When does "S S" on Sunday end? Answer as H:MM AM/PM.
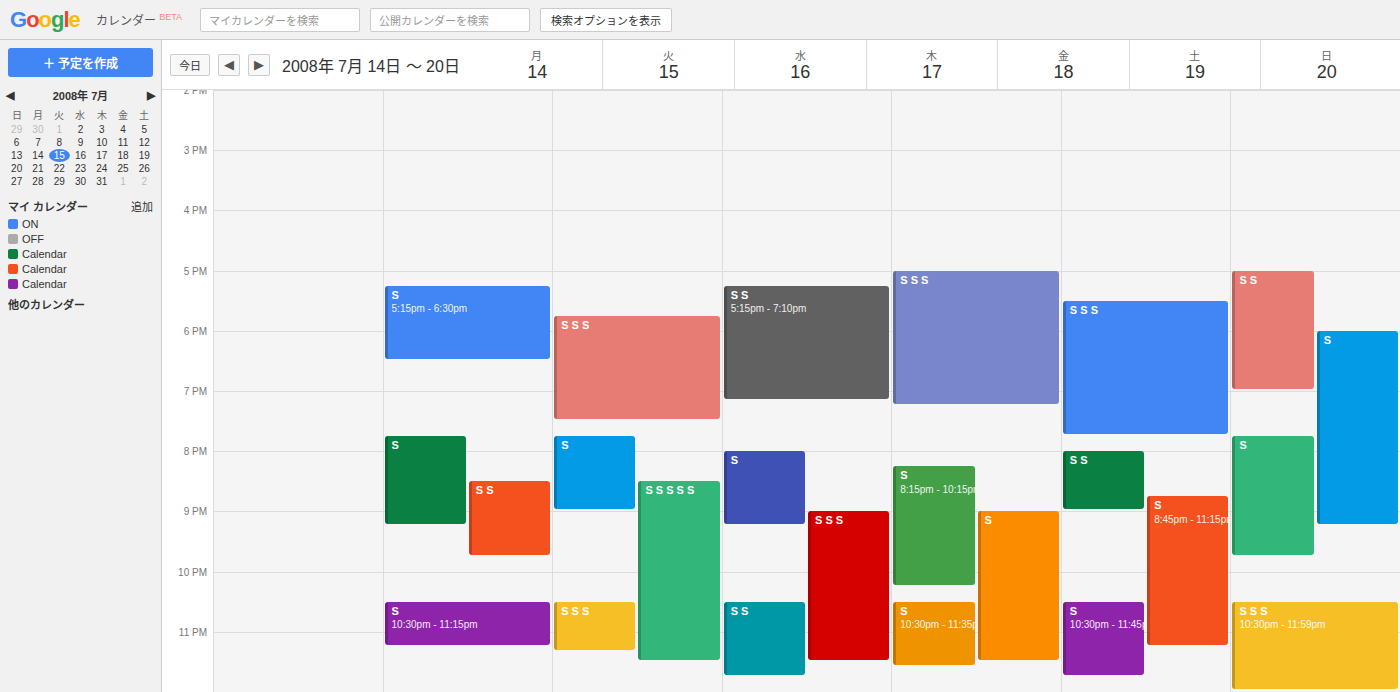
7:00 PM